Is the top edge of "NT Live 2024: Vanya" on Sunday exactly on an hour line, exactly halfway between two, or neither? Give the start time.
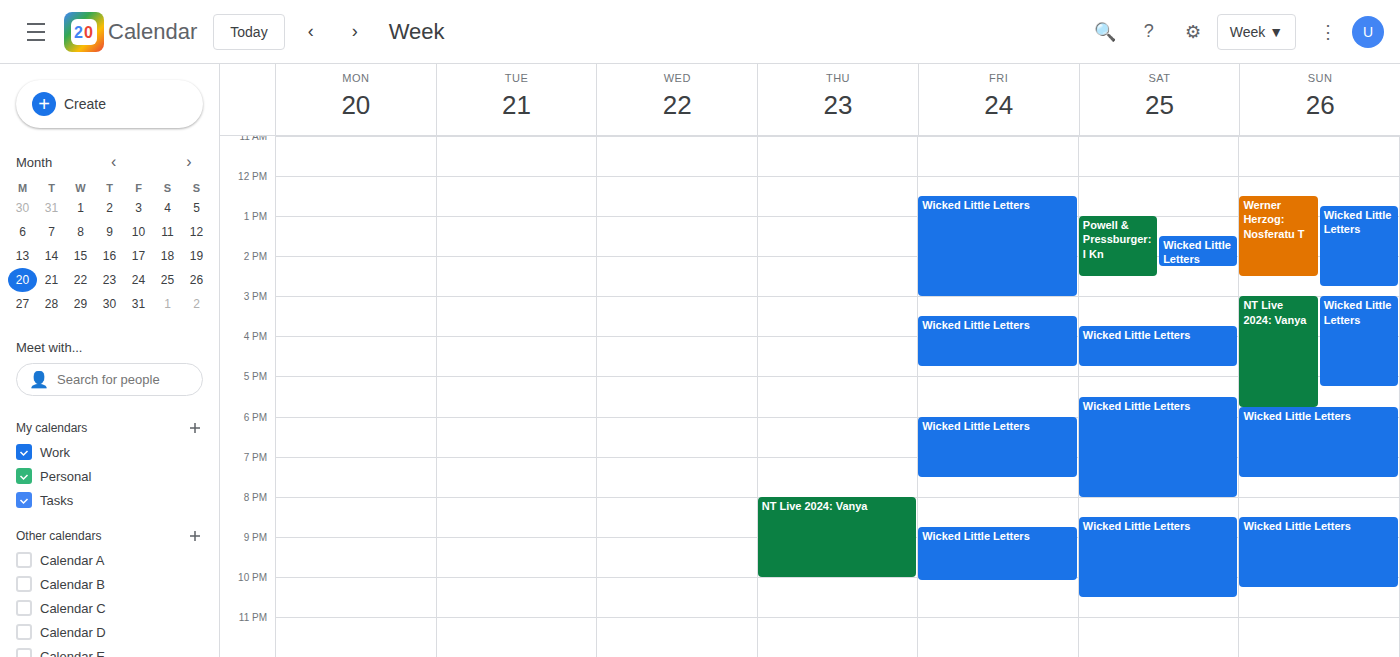
3:00 PM -- exactly on the 3 PM line.